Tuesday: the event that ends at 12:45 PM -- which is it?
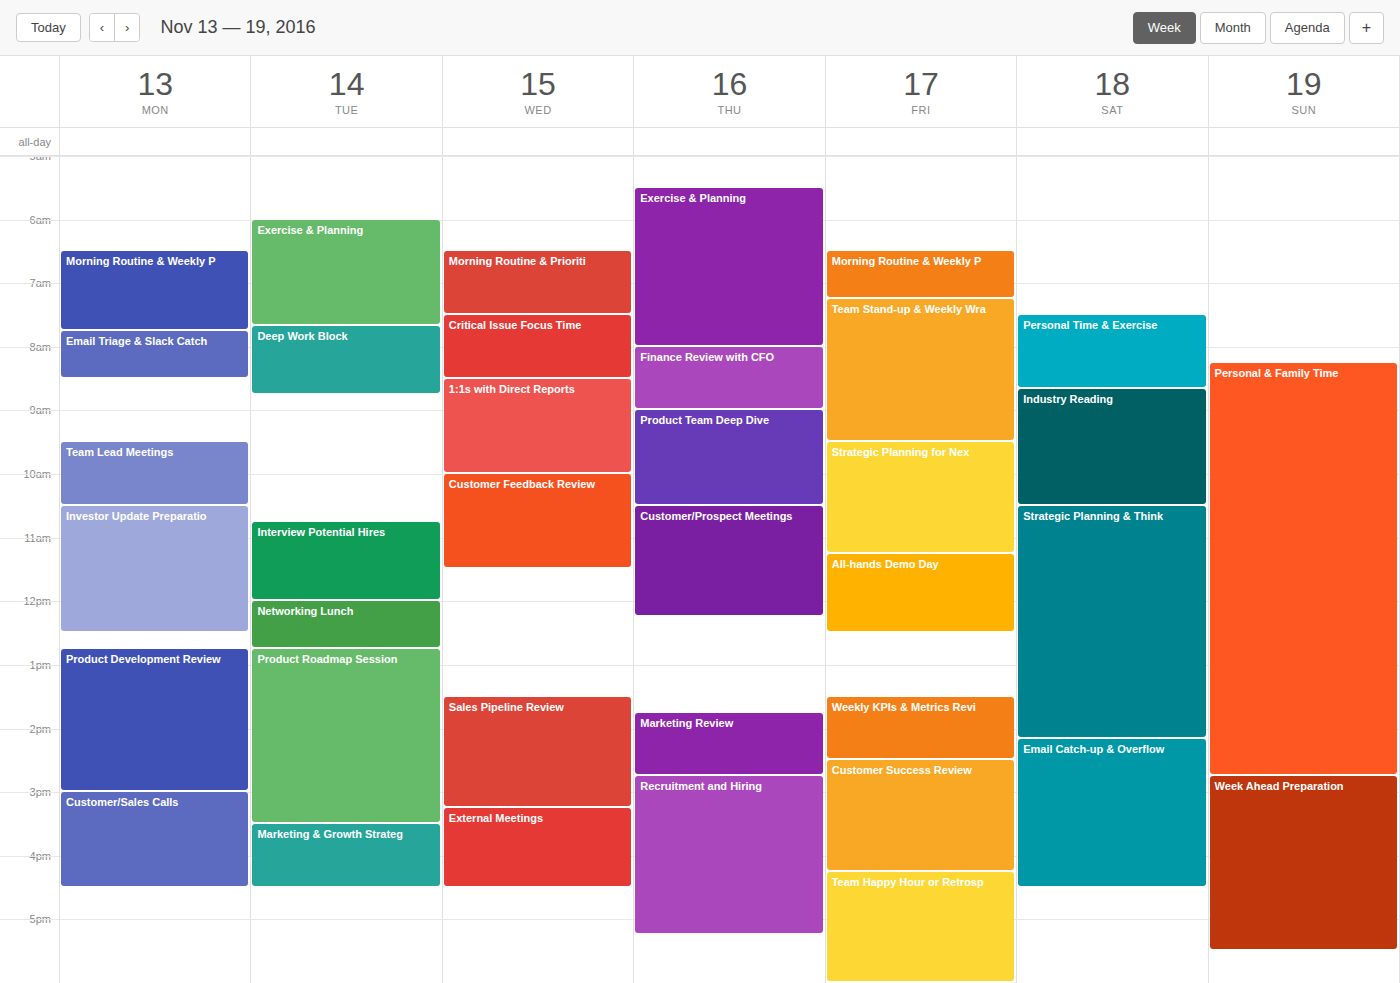
"Networking Lunch"